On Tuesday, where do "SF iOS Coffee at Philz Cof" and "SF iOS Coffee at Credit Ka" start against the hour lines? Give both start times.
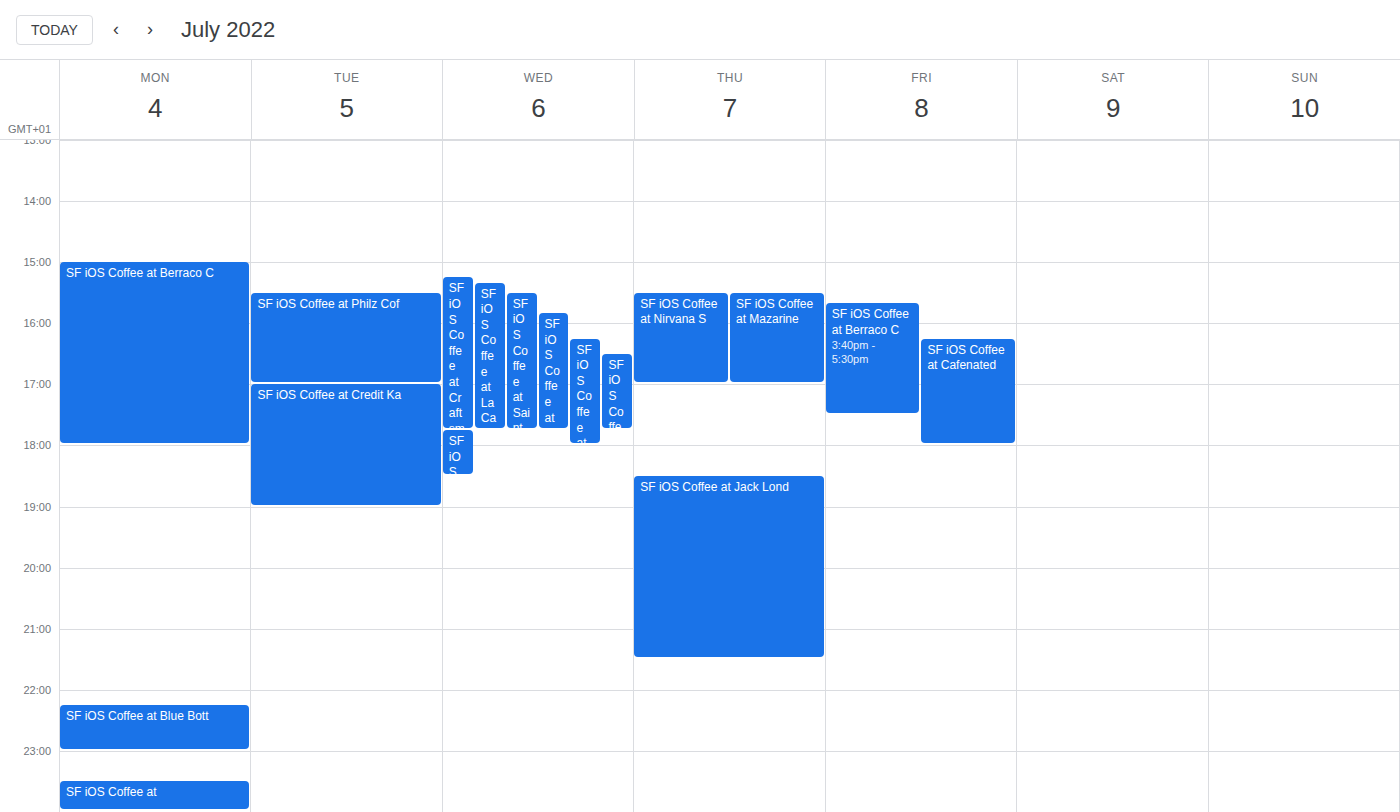
"SF iOS Coffee at Philz Cof": 3:30 PM, halfway between the 3 PM and 4 PM lines. "SF iOS Coffee at Credit Ka": 5:00 PM, exactly on the 5 PM line.